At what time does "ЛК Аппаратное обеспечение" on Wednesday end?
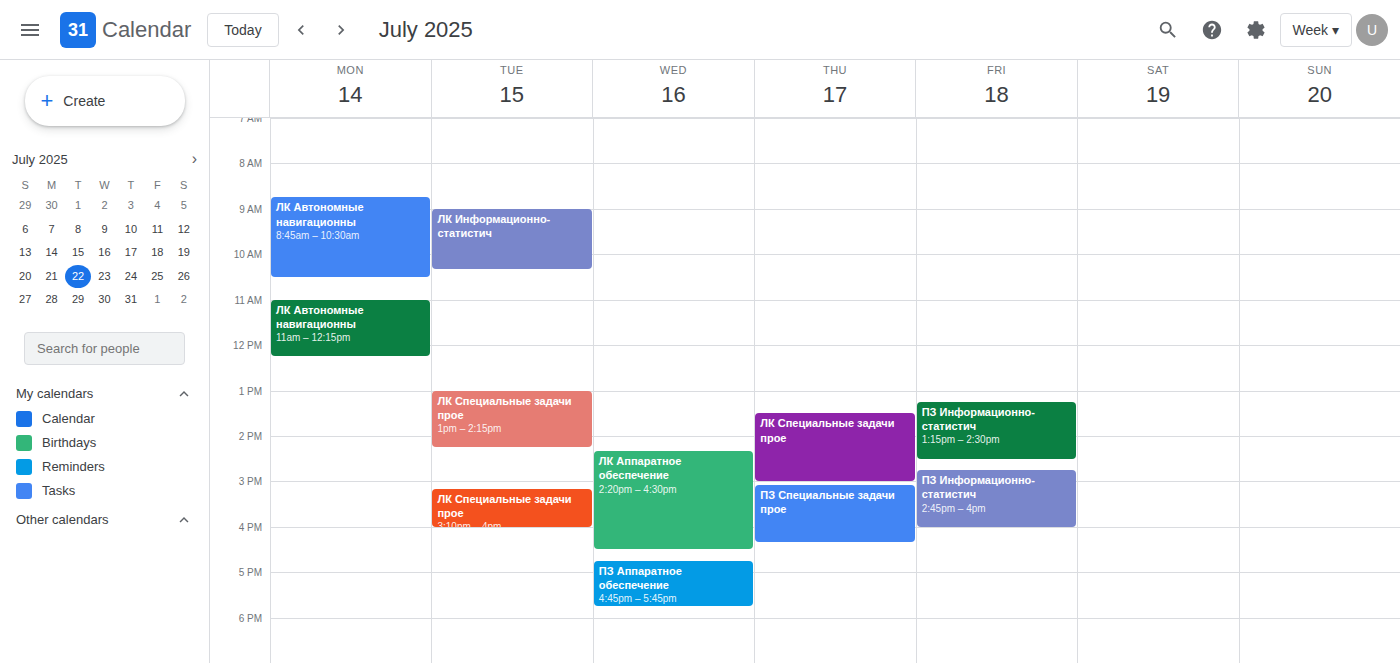
4:30 PM